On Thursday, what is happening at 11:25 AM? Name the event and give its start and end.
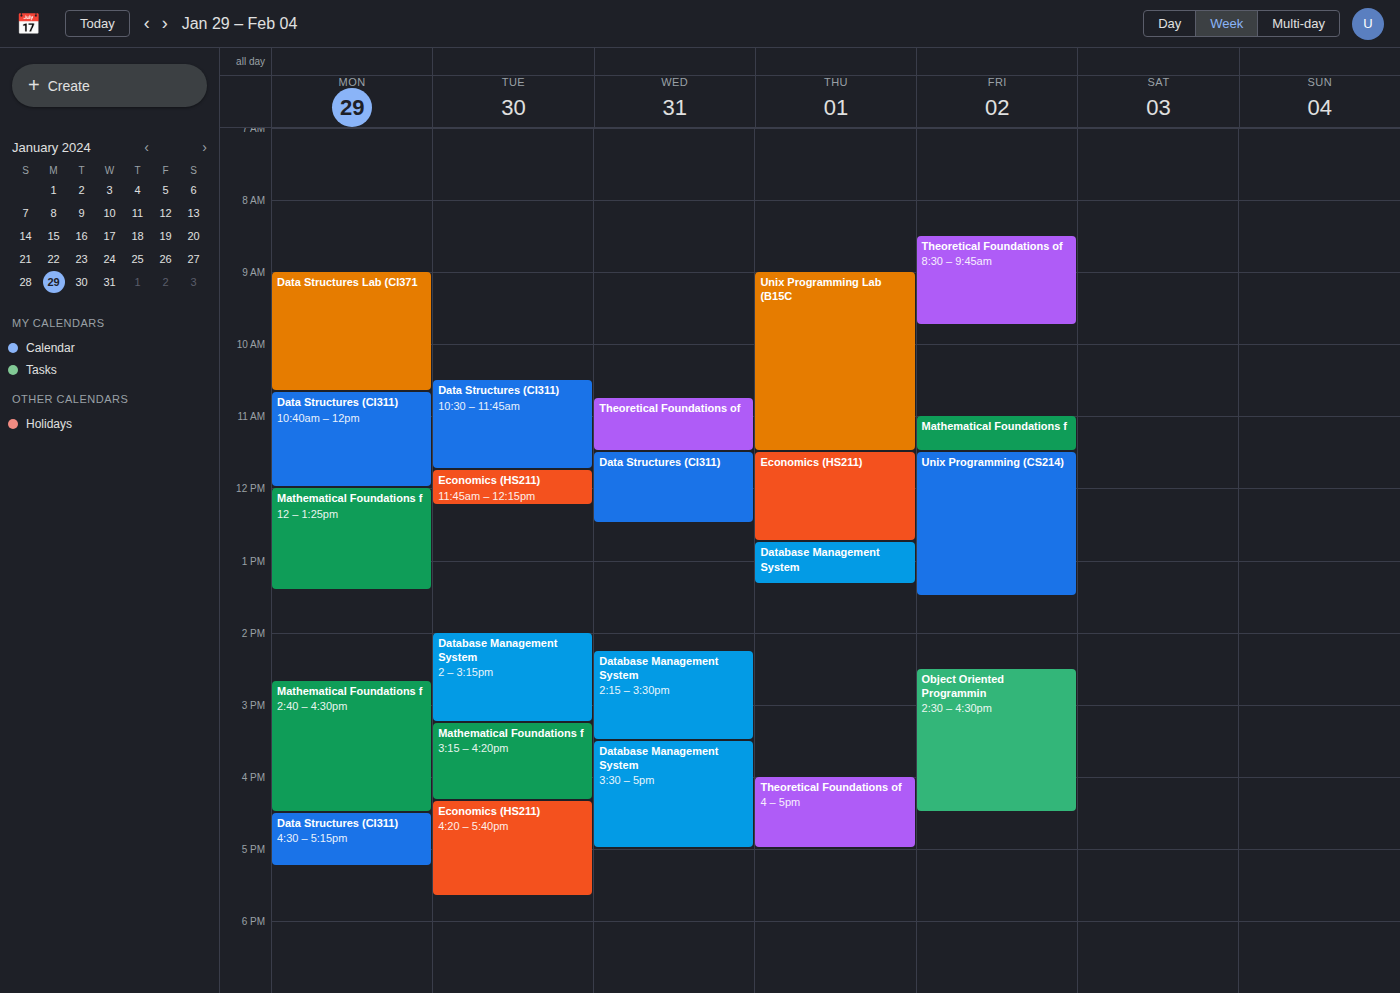
"Unix Programming Lab (B15C", 9:00 AM to 11:30 AM